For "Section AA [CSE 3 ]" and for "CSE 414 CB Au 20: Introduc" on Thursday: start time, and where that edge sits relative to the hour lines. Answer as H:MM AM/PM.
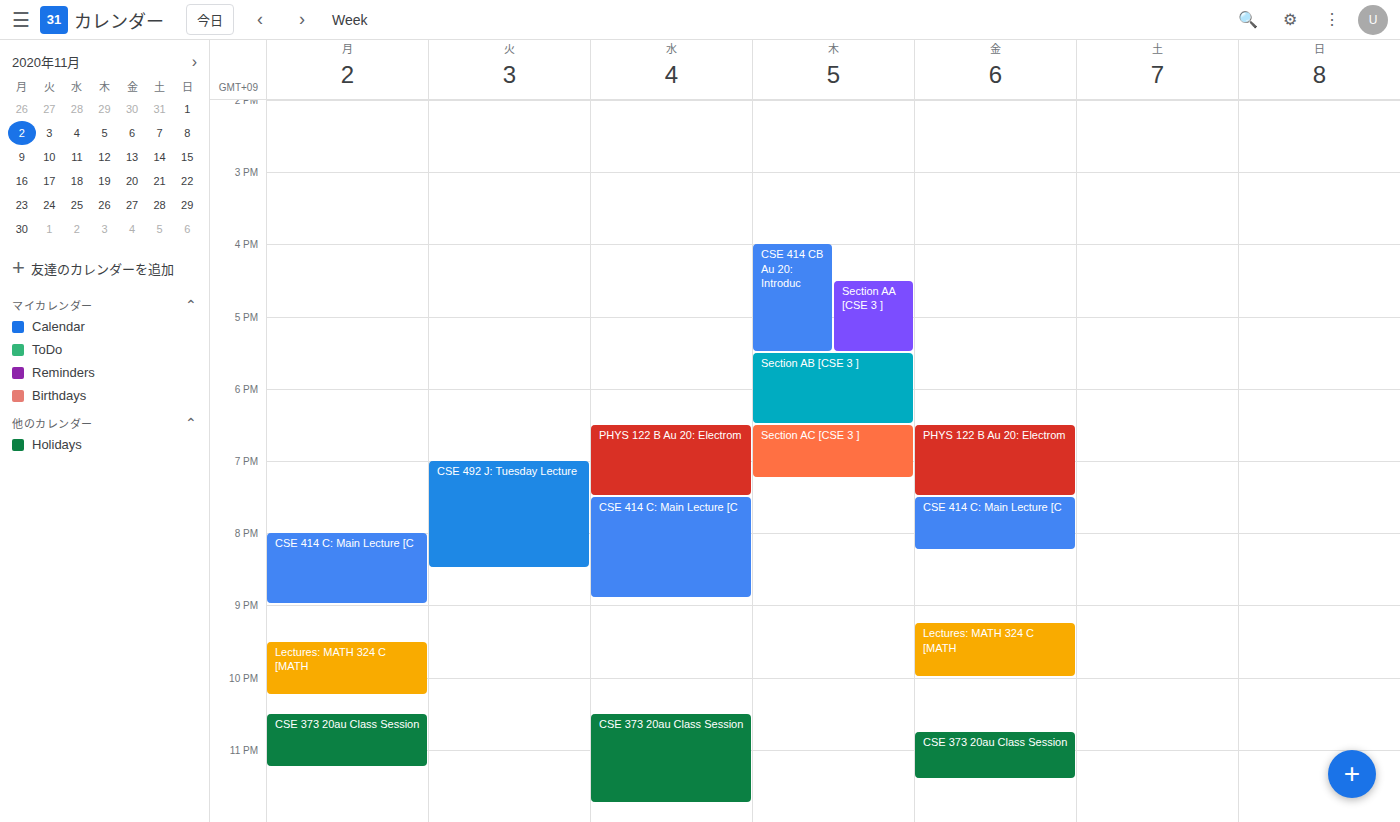
"Section AA [CSE 3 ]": 4:30 PM, halfway between the 4 PM and 5 PM lines. "CSE 414 CB Au 20: Introduc": 4:00 PM, exactly on the 4 PM line.